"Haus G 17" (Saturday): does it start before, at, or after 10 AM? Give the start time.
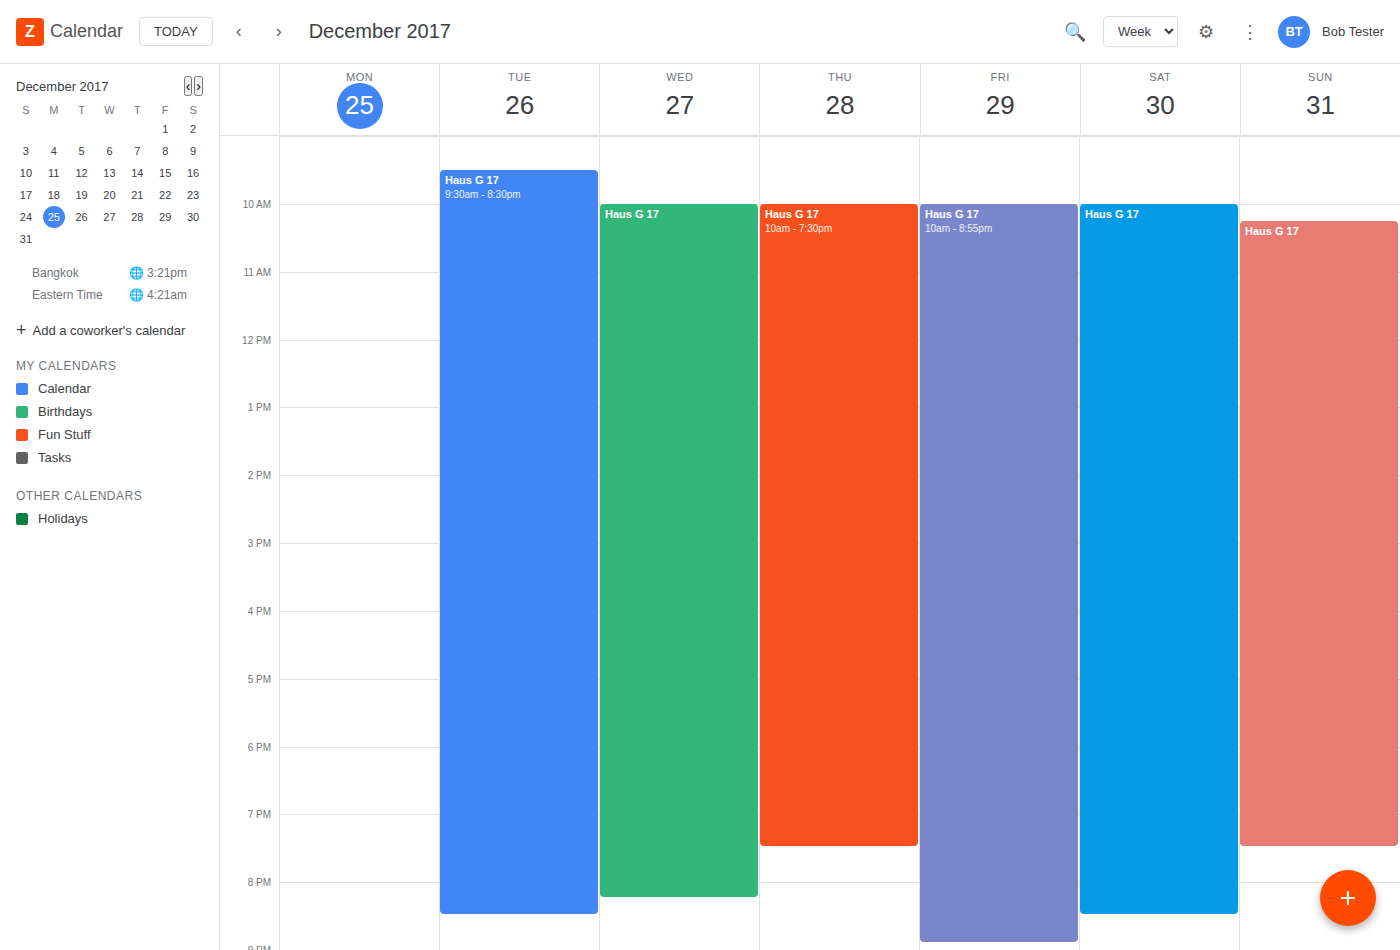
10:00 AM -- exactly at 10 AM, on the 10 AM line.